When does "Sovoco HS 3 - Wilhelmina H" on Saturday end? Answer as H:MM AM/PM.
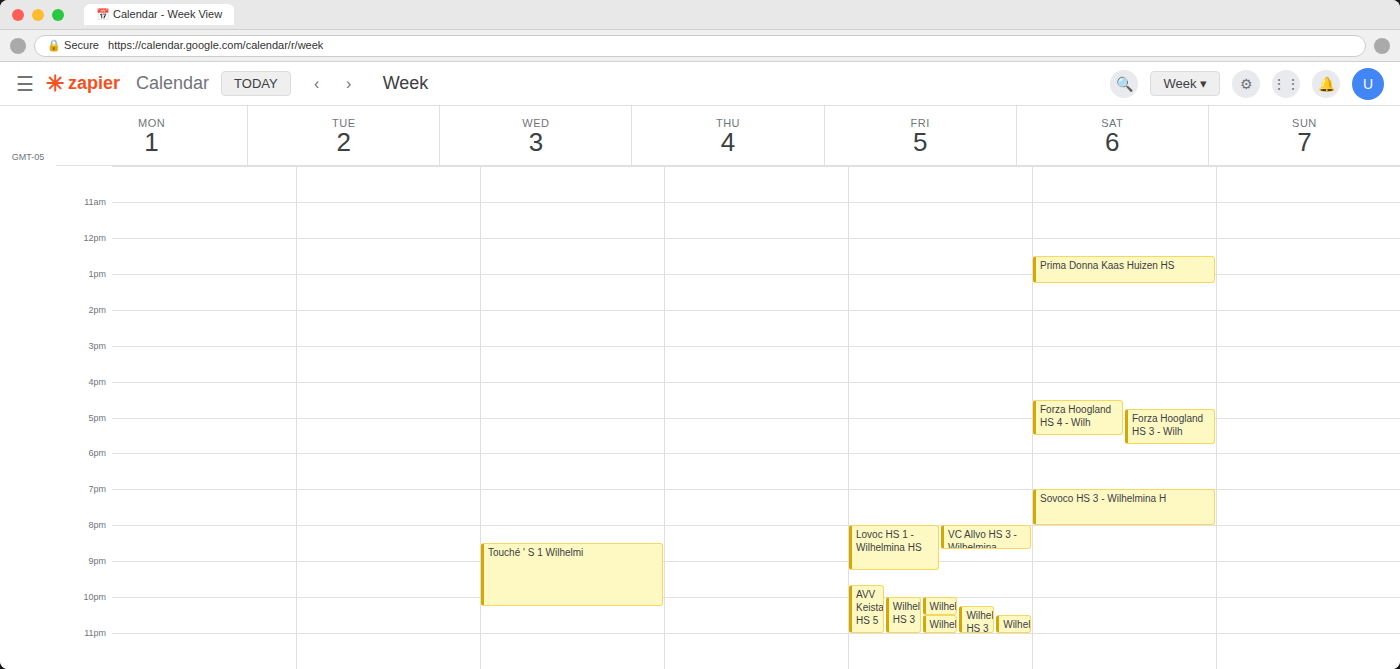
8:00 PM